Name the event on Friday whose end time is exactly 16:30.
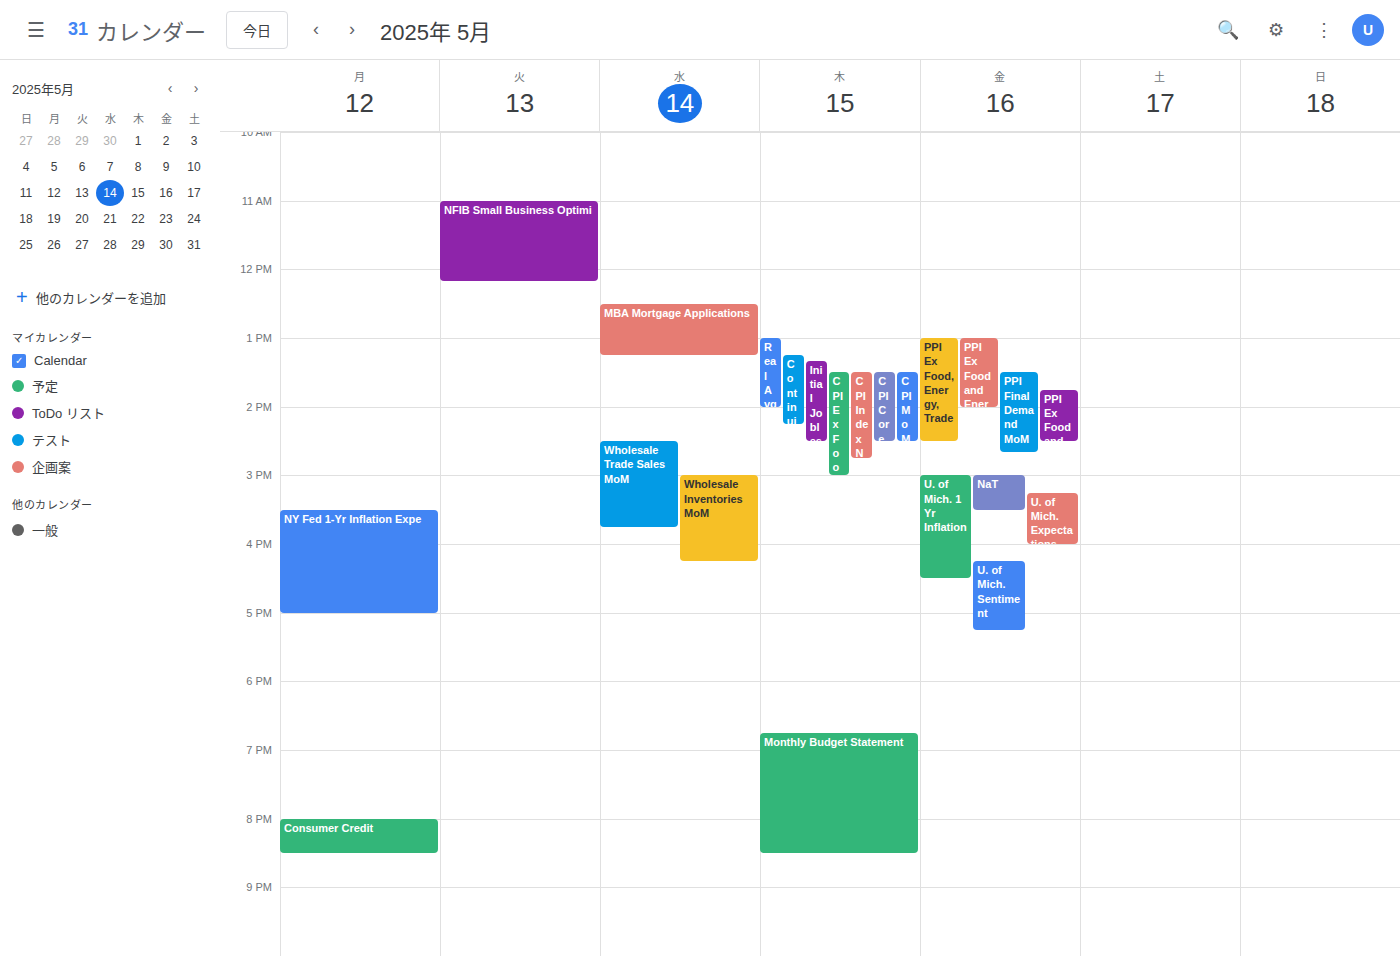
"U. of Mich. 1 Yr Inflation"